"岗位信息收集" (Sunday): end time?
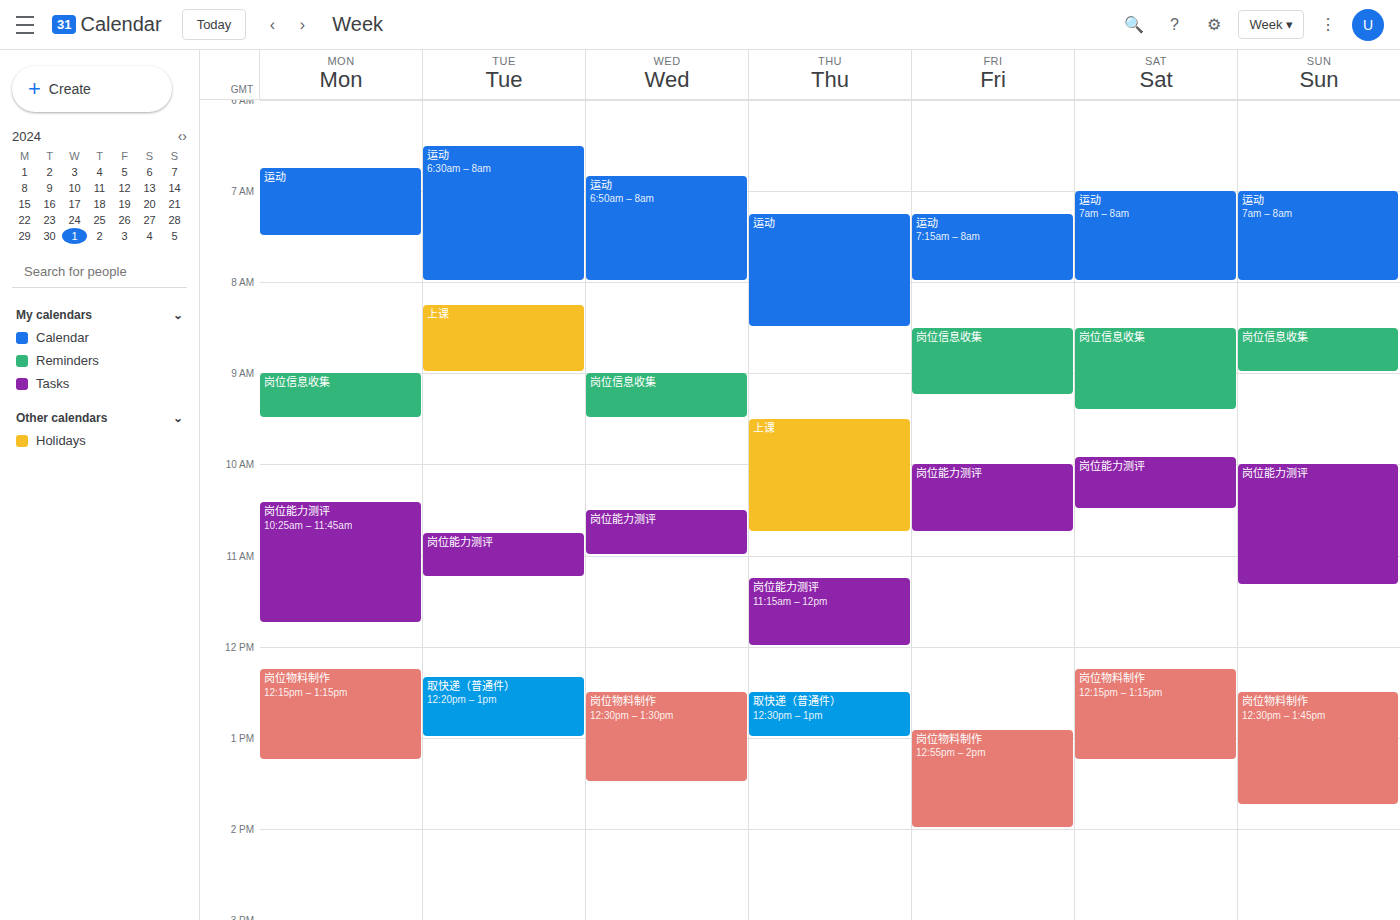
9:00 AM